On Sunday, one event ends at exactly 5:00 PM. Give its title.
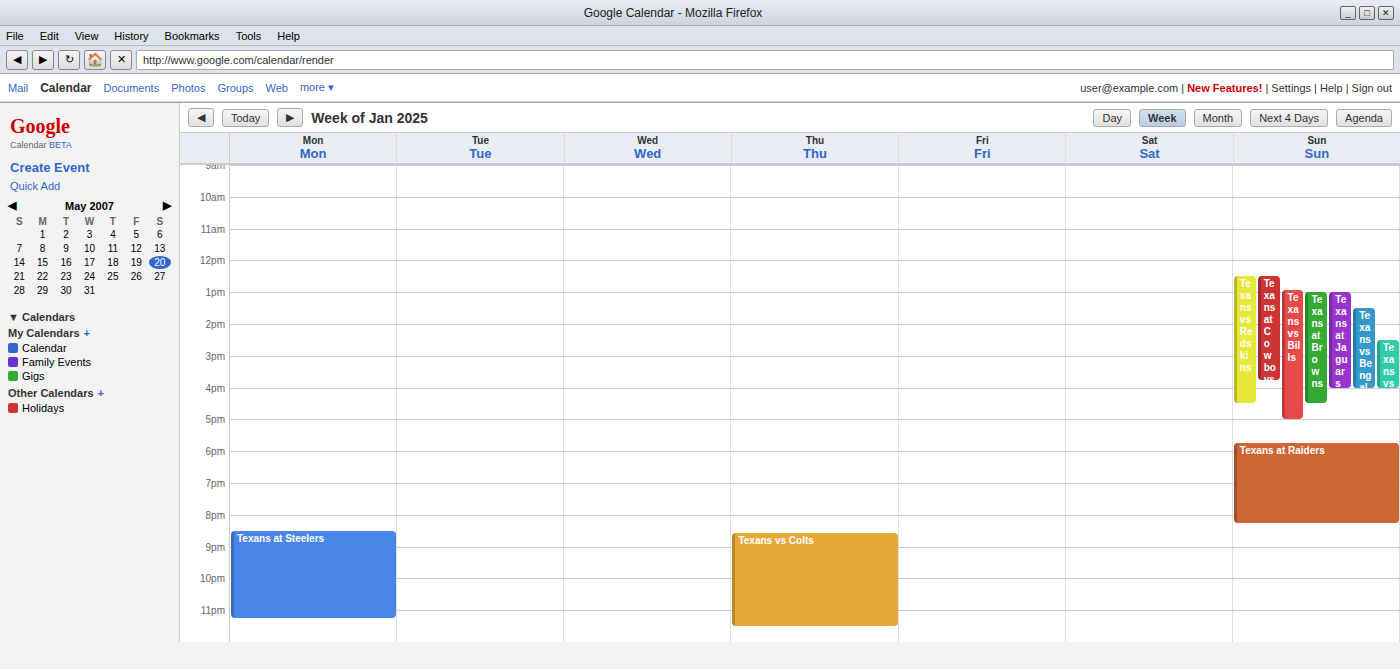
"Texans vs Bills"